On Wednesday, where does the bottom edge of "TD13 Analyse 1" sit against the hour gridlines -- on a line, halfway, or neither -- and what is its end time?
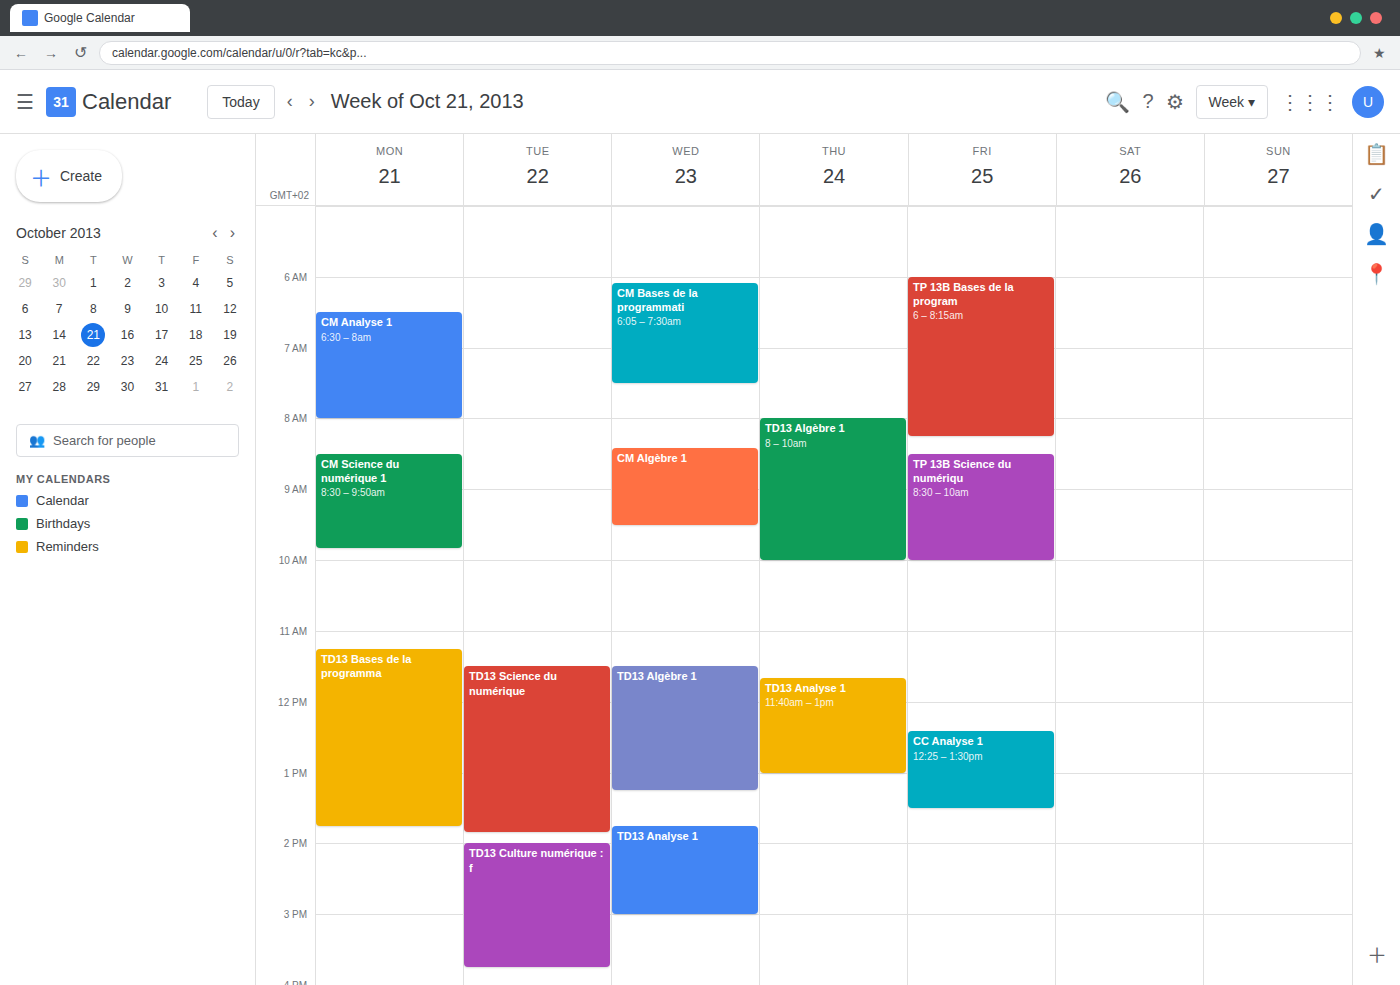
15:00 -- exactly on the 15:00 line.